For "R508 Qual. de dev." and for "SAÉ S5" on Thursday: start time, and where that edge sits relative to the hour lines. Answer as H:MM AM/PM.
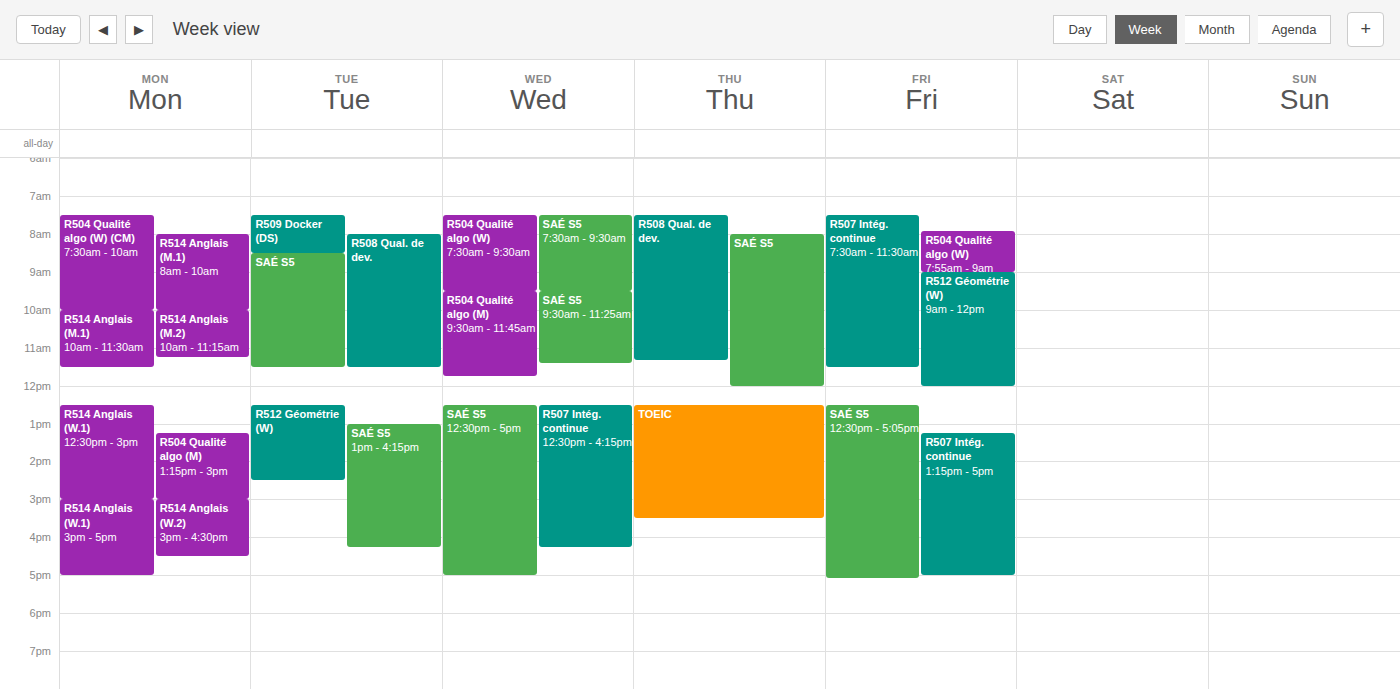
"R508 Qual. de dev.": 7:30 AM, halfway between the 7 AM and 8 AM lines. "SAÉ S5": 8:00 AM, exactly on the 8 AM line.